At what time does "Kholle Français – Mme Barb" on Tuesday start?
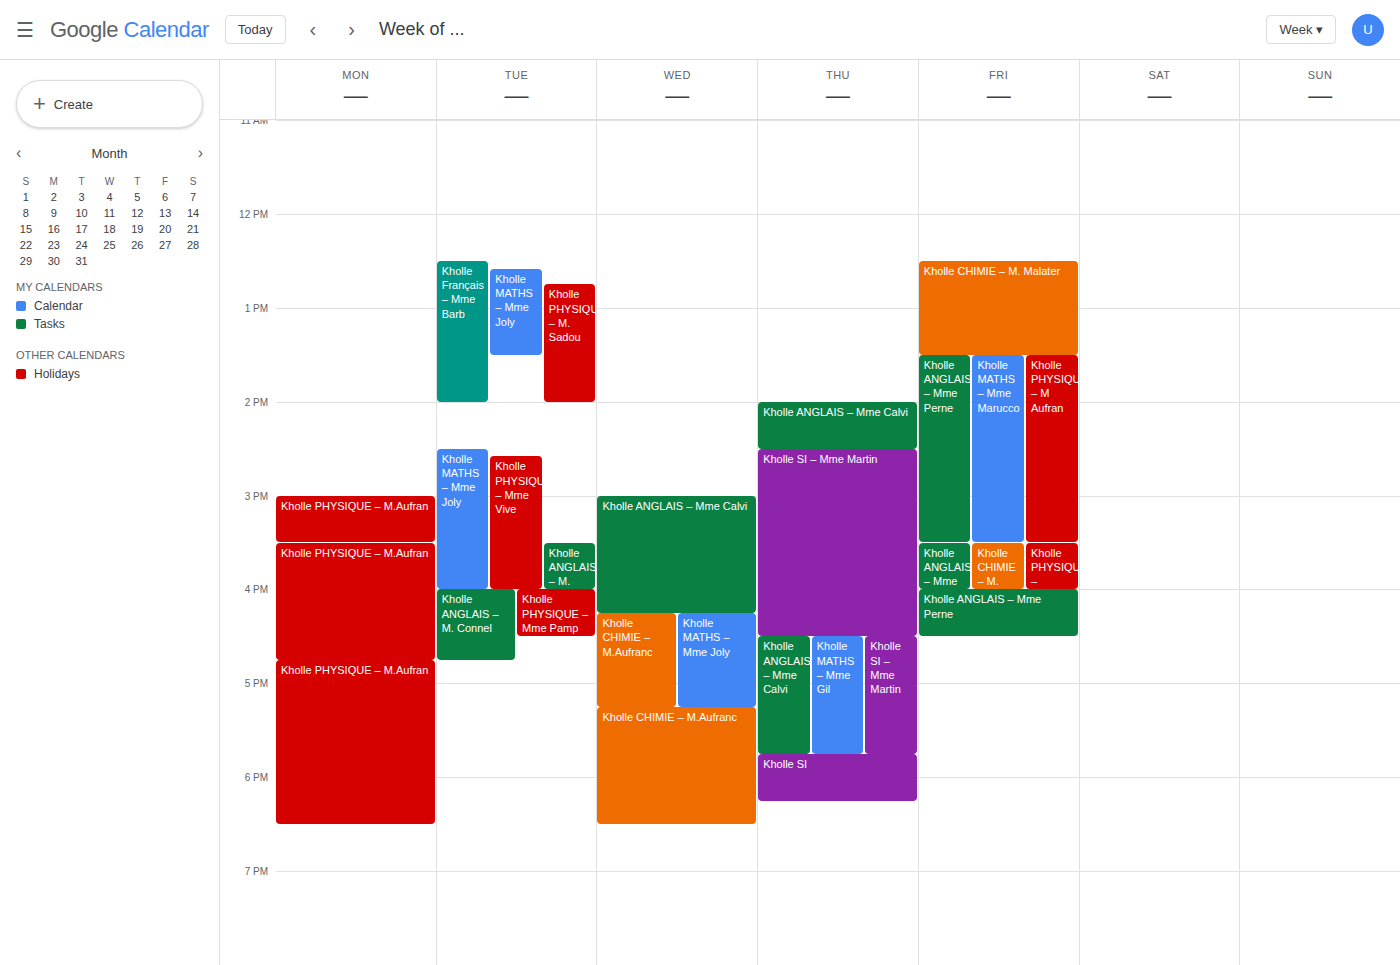
12:30 PM